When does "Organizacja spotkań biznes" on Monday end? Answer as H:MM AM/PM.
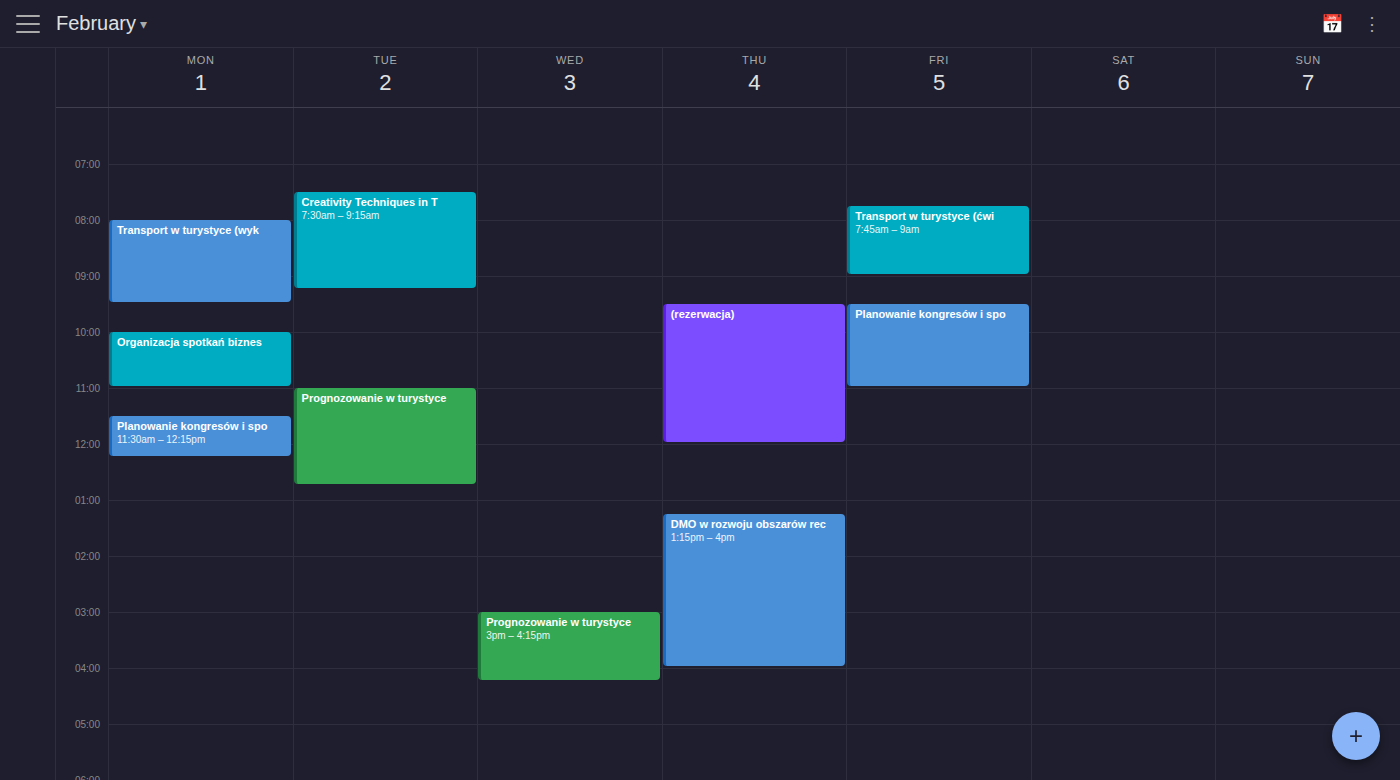
11:00 AM